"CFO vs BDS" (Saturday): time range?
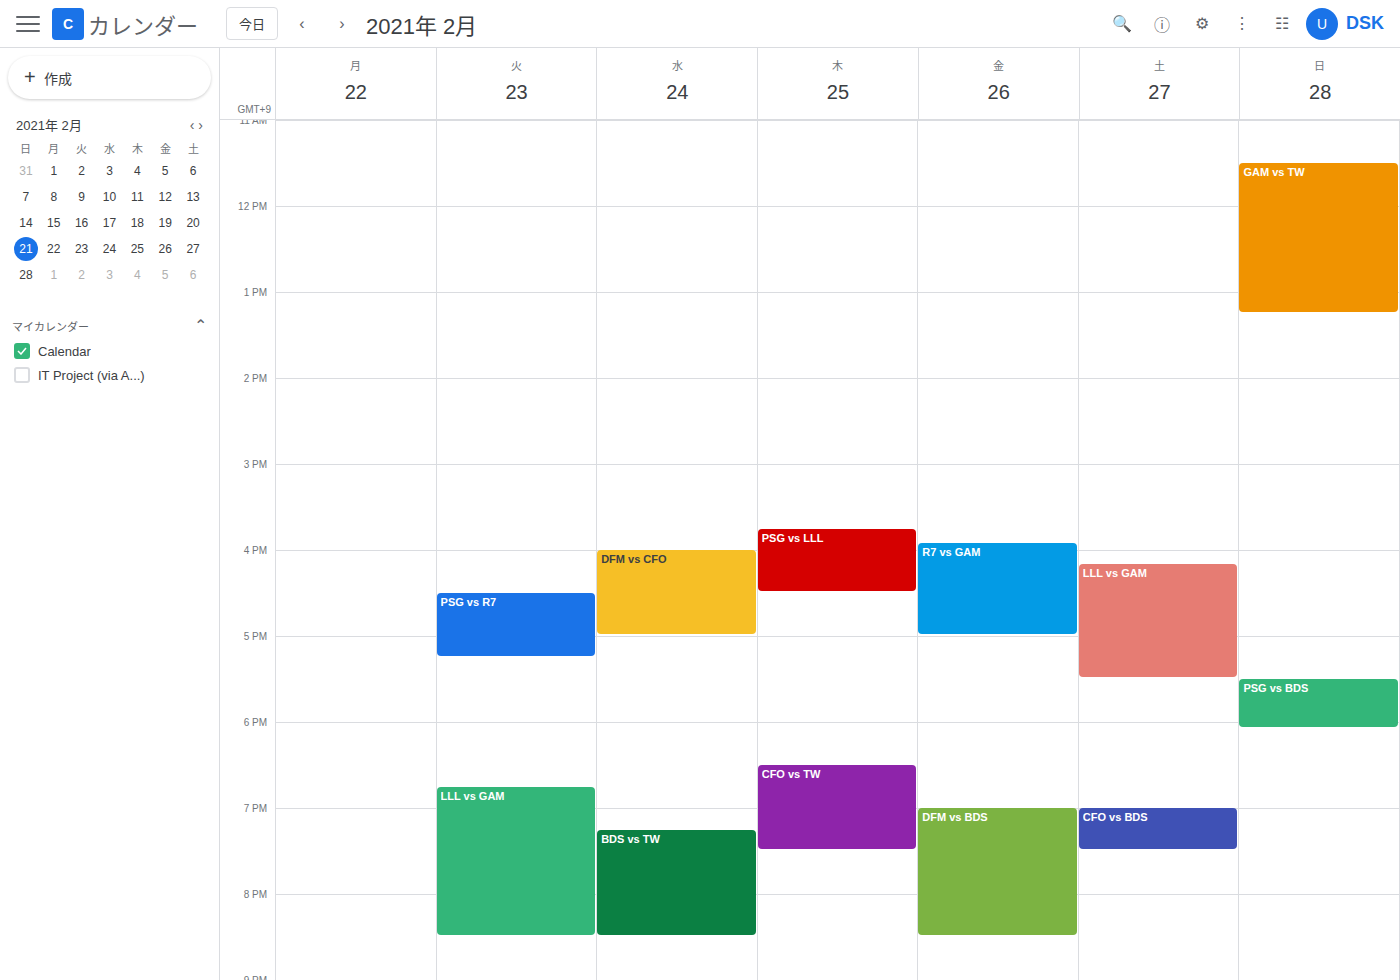
7:00 PM to 7:30 PM